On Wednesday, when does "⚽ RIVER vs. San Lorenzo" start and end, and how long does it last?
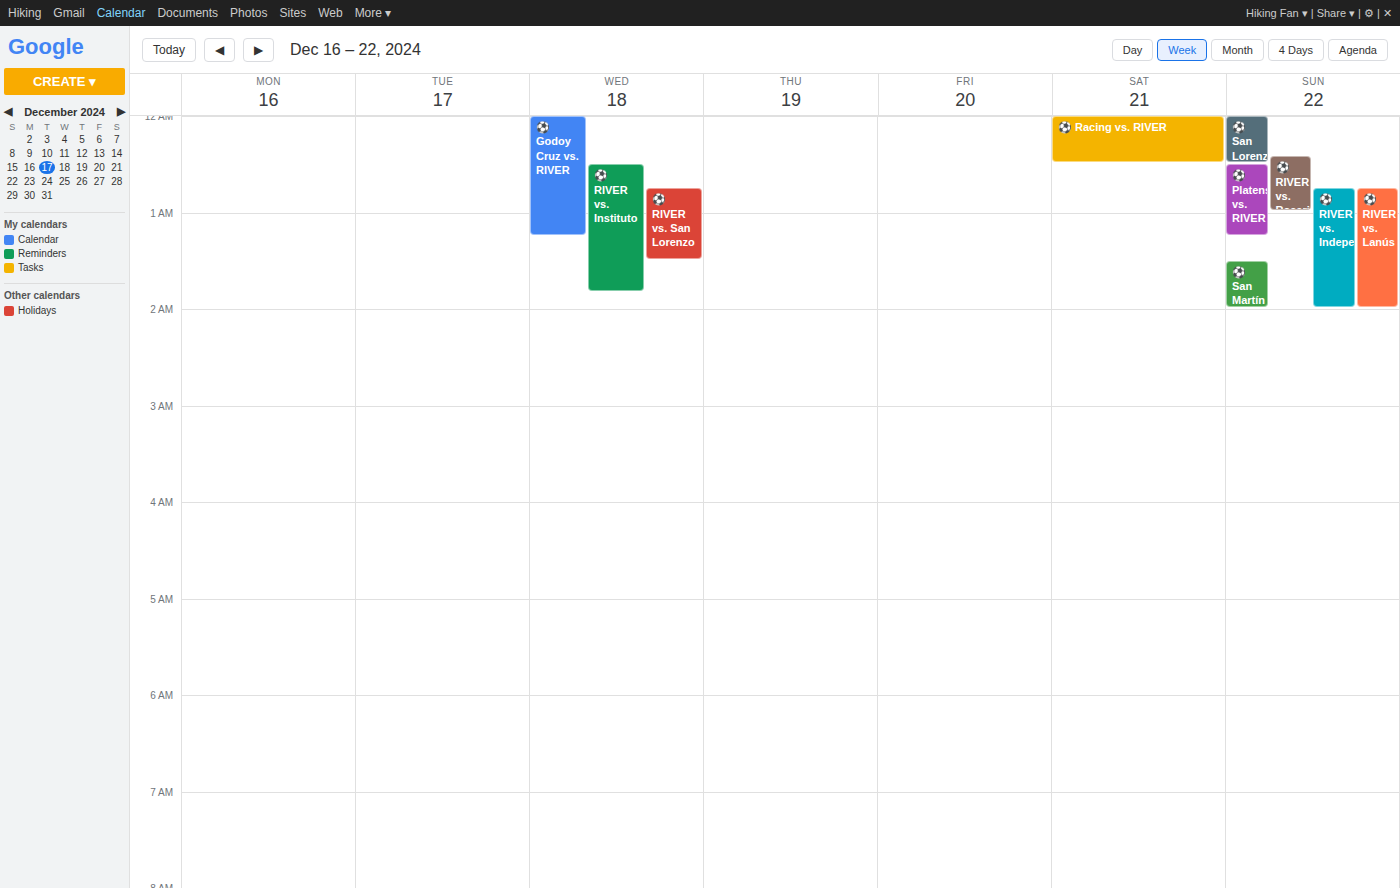
12:45 AM to 1:30 AM, 45 minutes